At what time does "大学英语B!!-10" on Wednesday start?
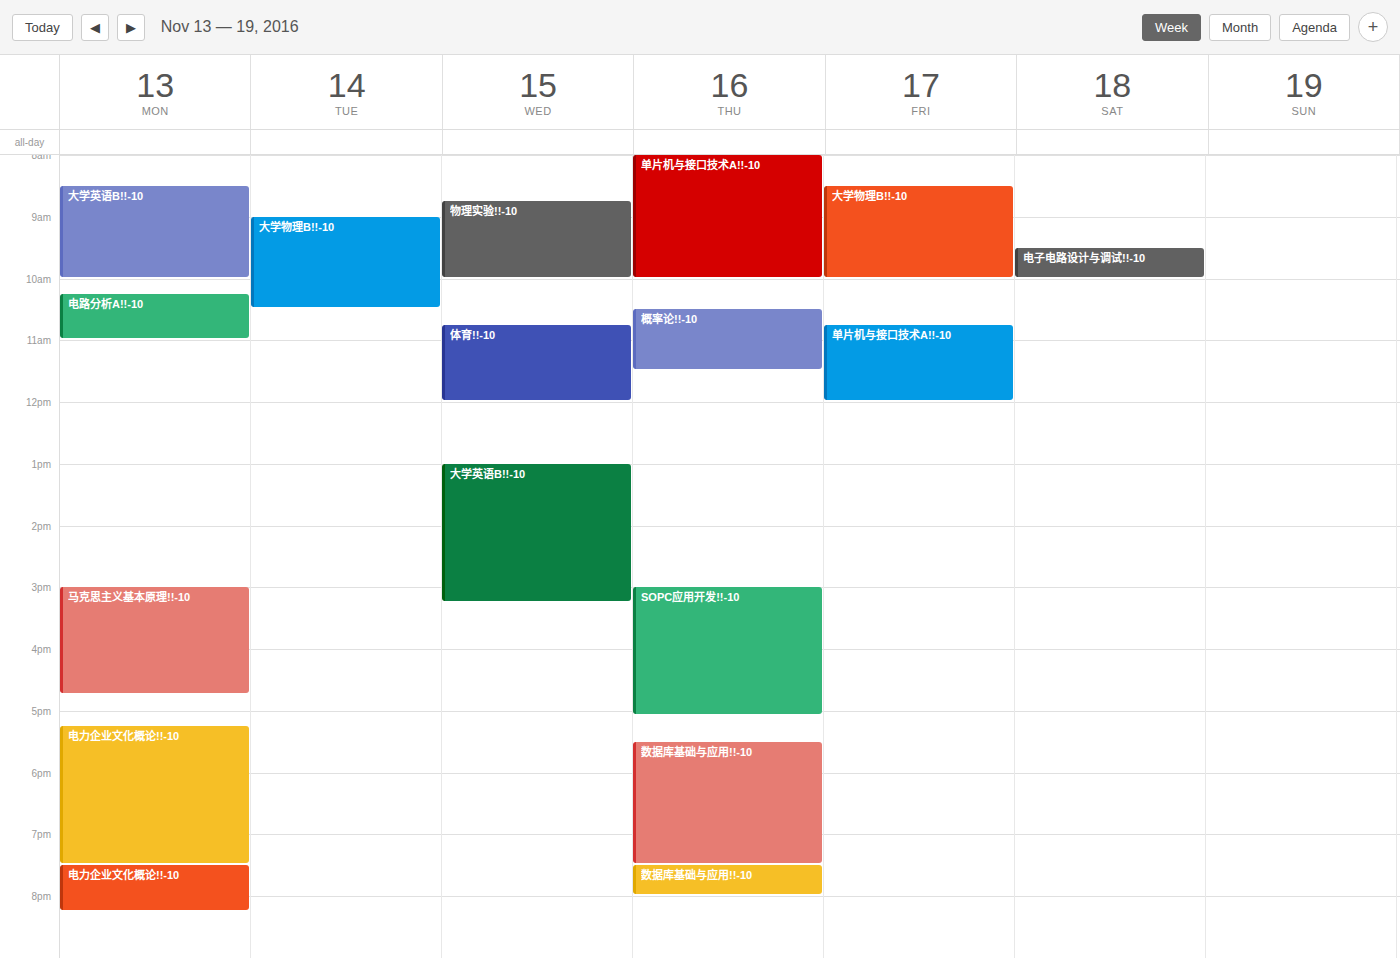
1:00 PM